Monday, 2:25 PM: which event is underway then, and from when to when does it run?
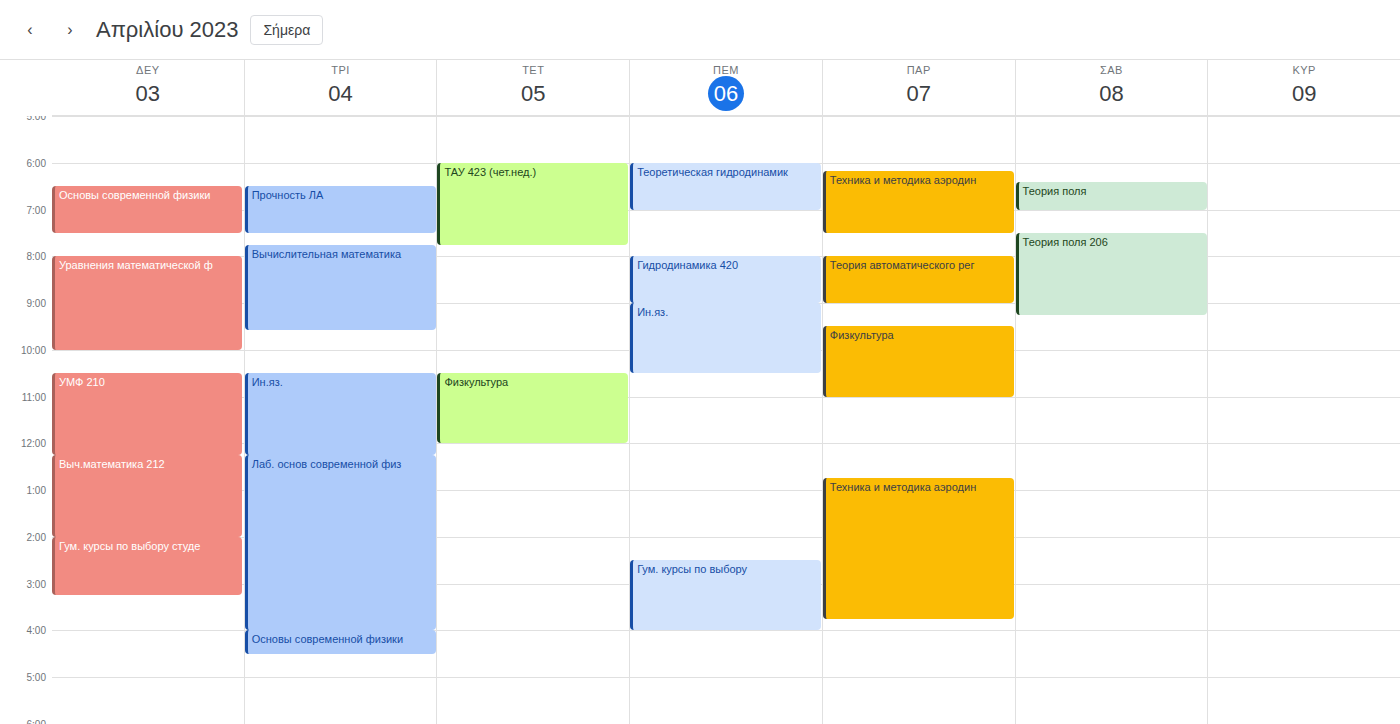
"Гум. курсы по выбору студе", 2:00 PM to 3:15 PM